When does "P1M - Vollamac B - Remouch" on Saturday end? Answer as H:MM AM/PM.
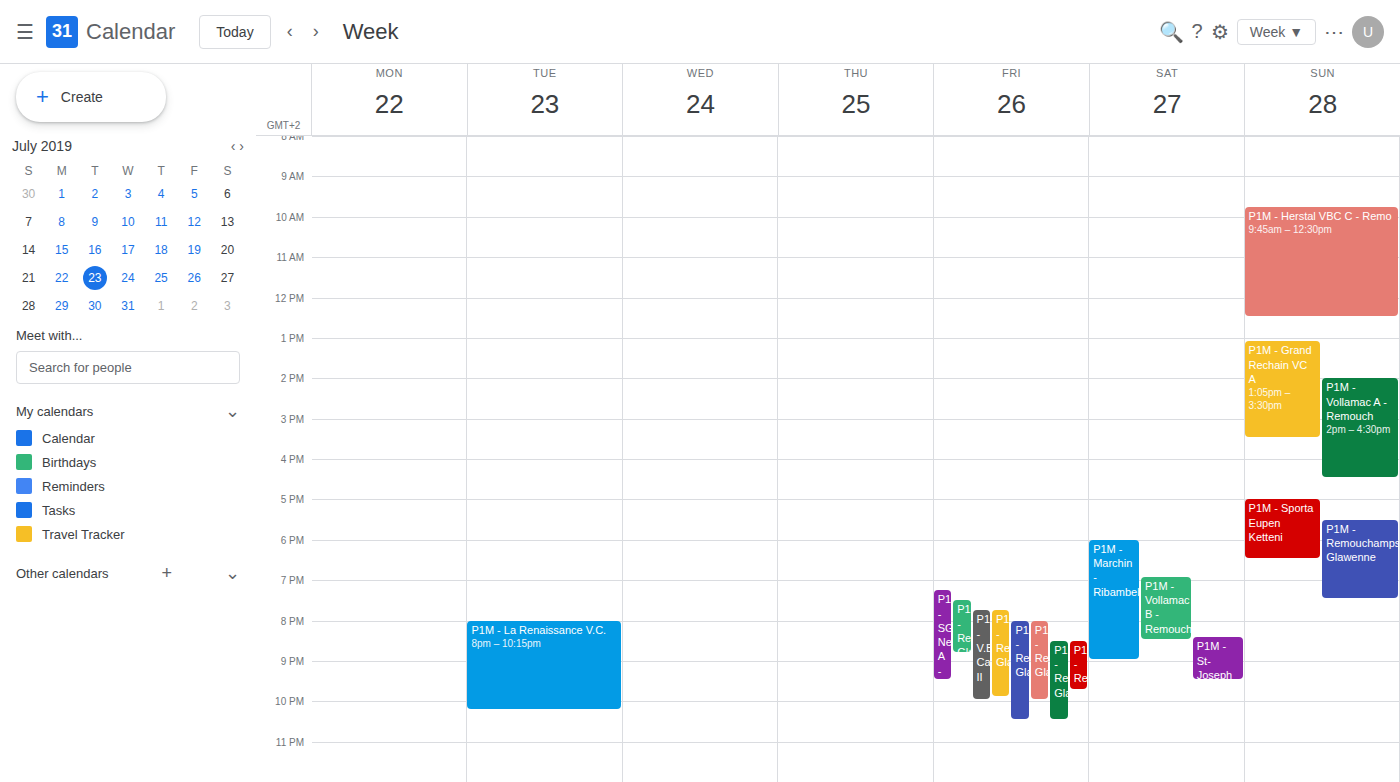
8:30 PM